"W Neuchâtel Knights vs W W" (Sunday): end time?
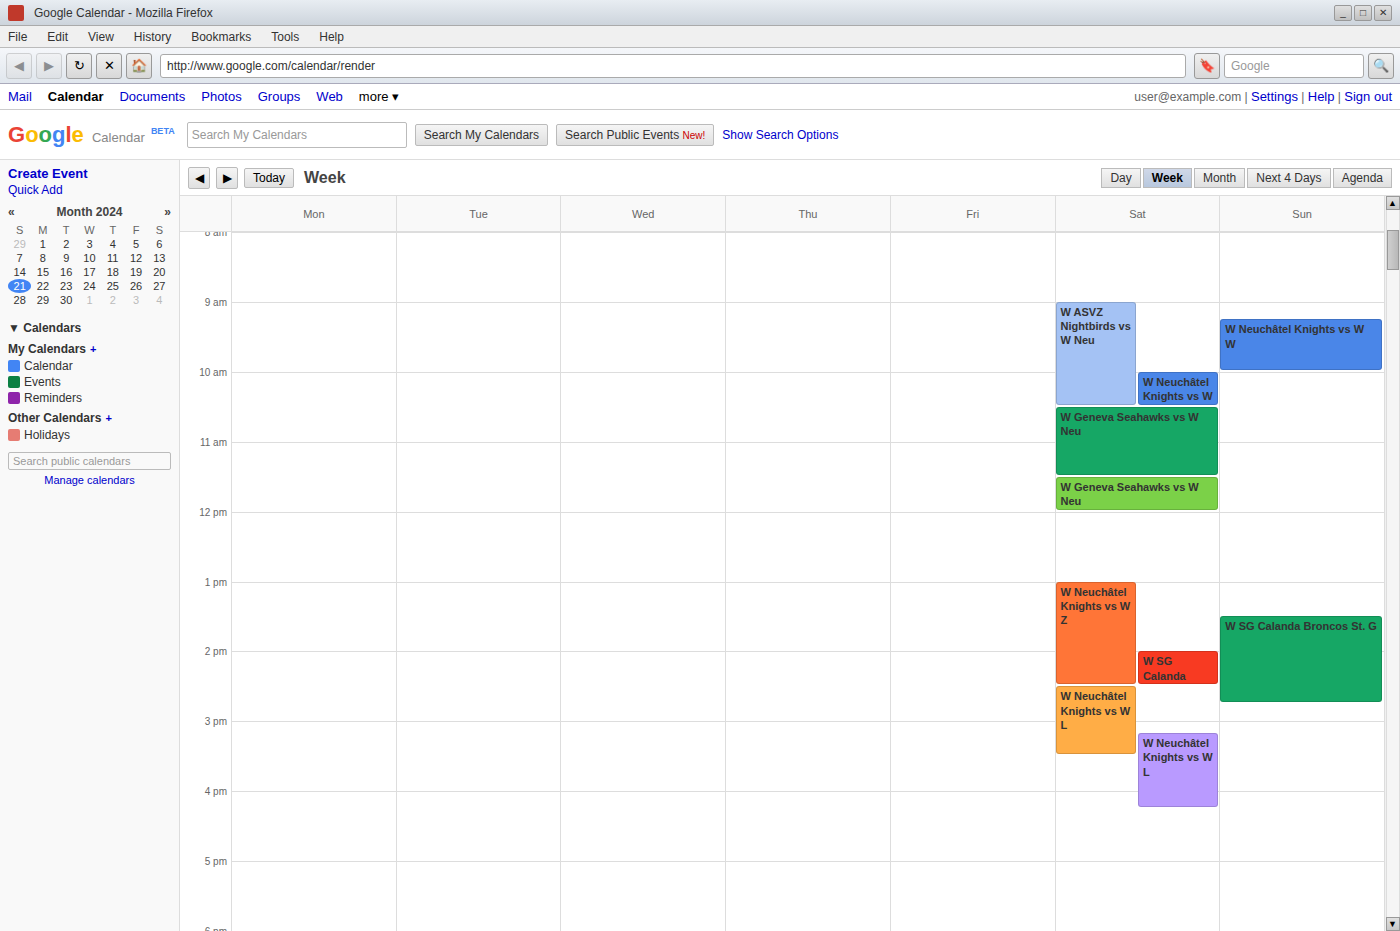
10:00 AM